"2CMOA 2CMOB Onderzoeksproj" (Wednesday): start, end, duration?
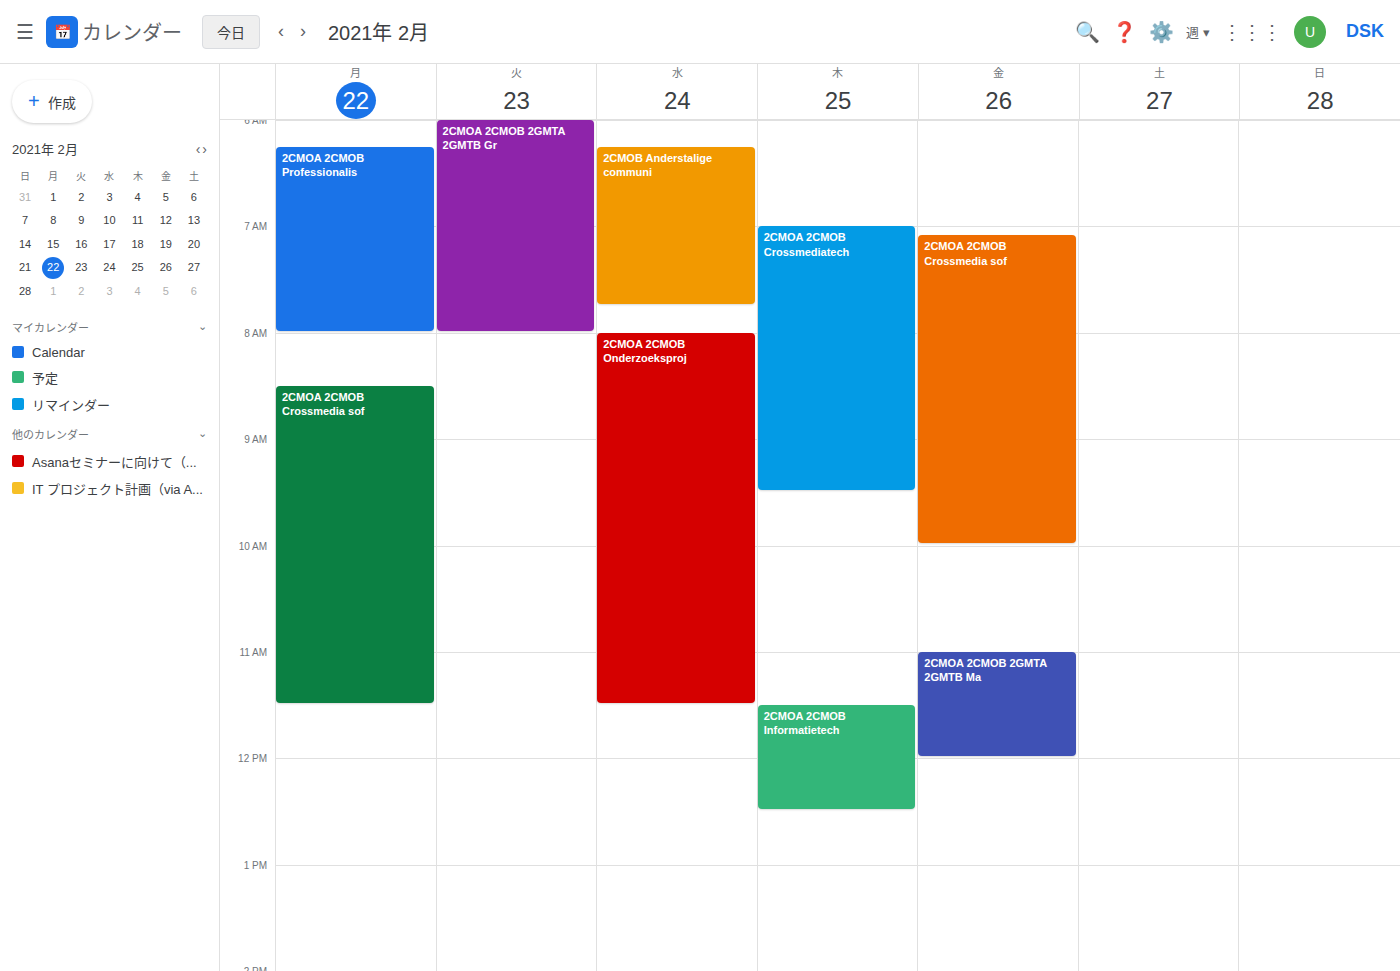
8:00 AM to 11:30 AM, 3 hours 30 minutes